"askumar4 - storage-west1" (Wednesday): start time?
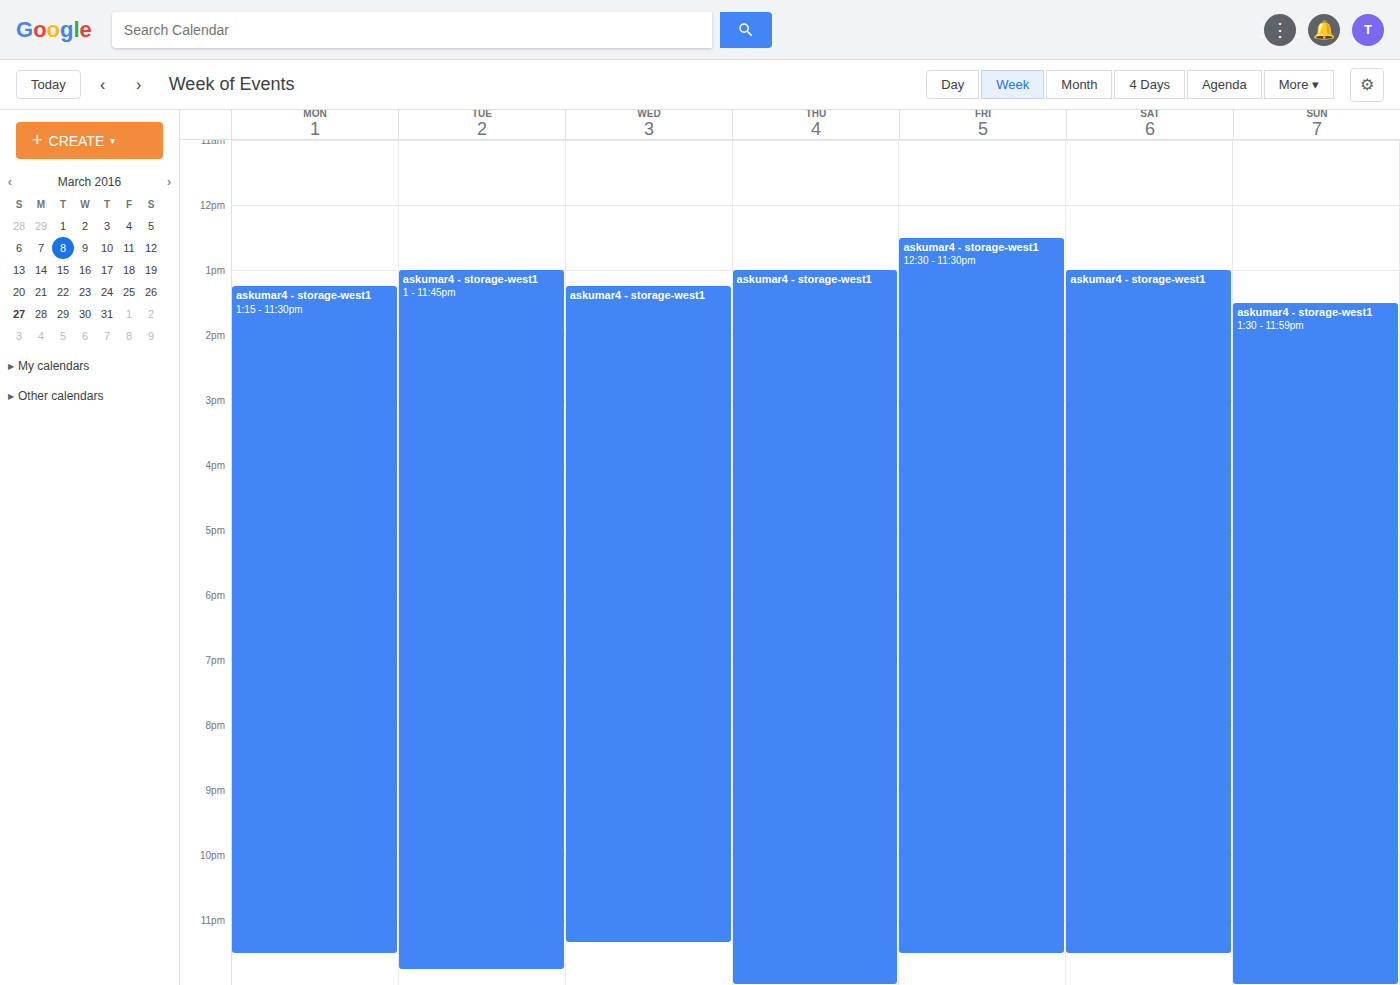
1:15 PM